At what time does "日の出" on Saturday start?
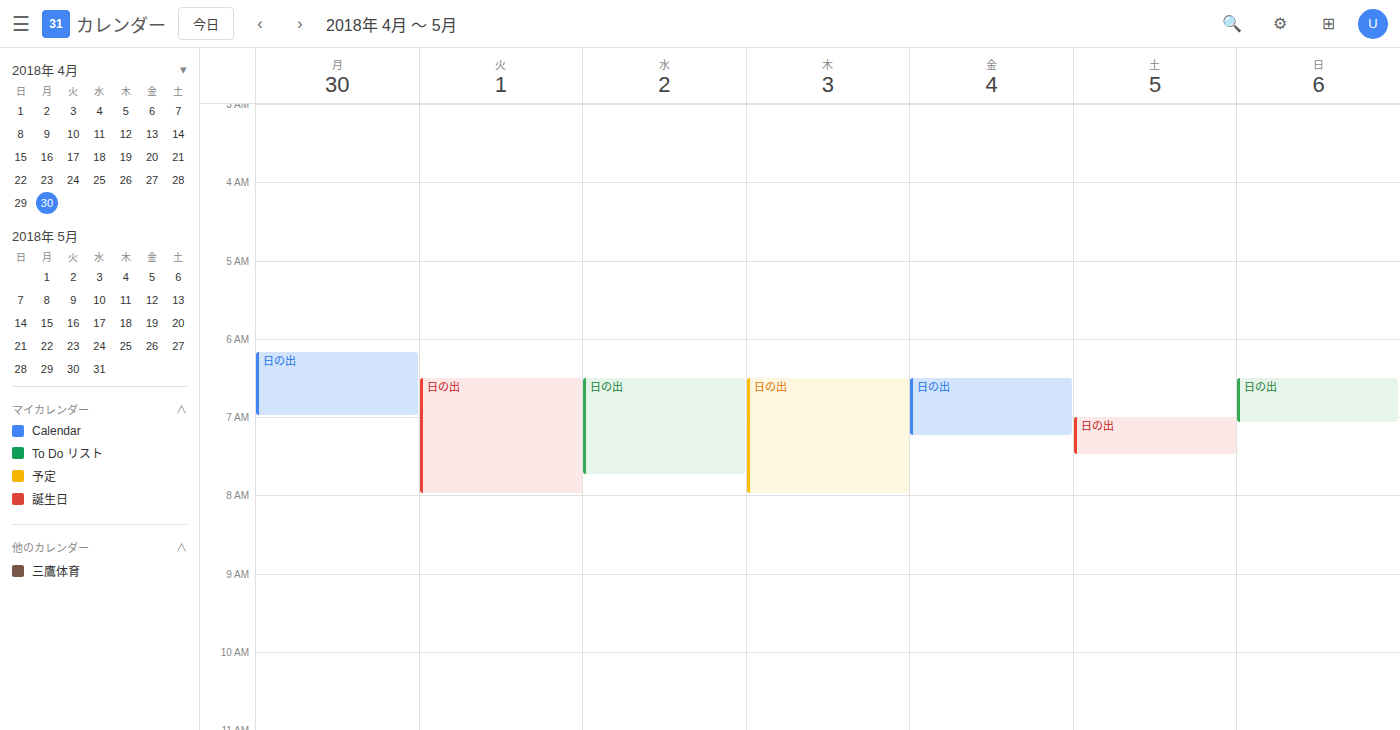
07:00